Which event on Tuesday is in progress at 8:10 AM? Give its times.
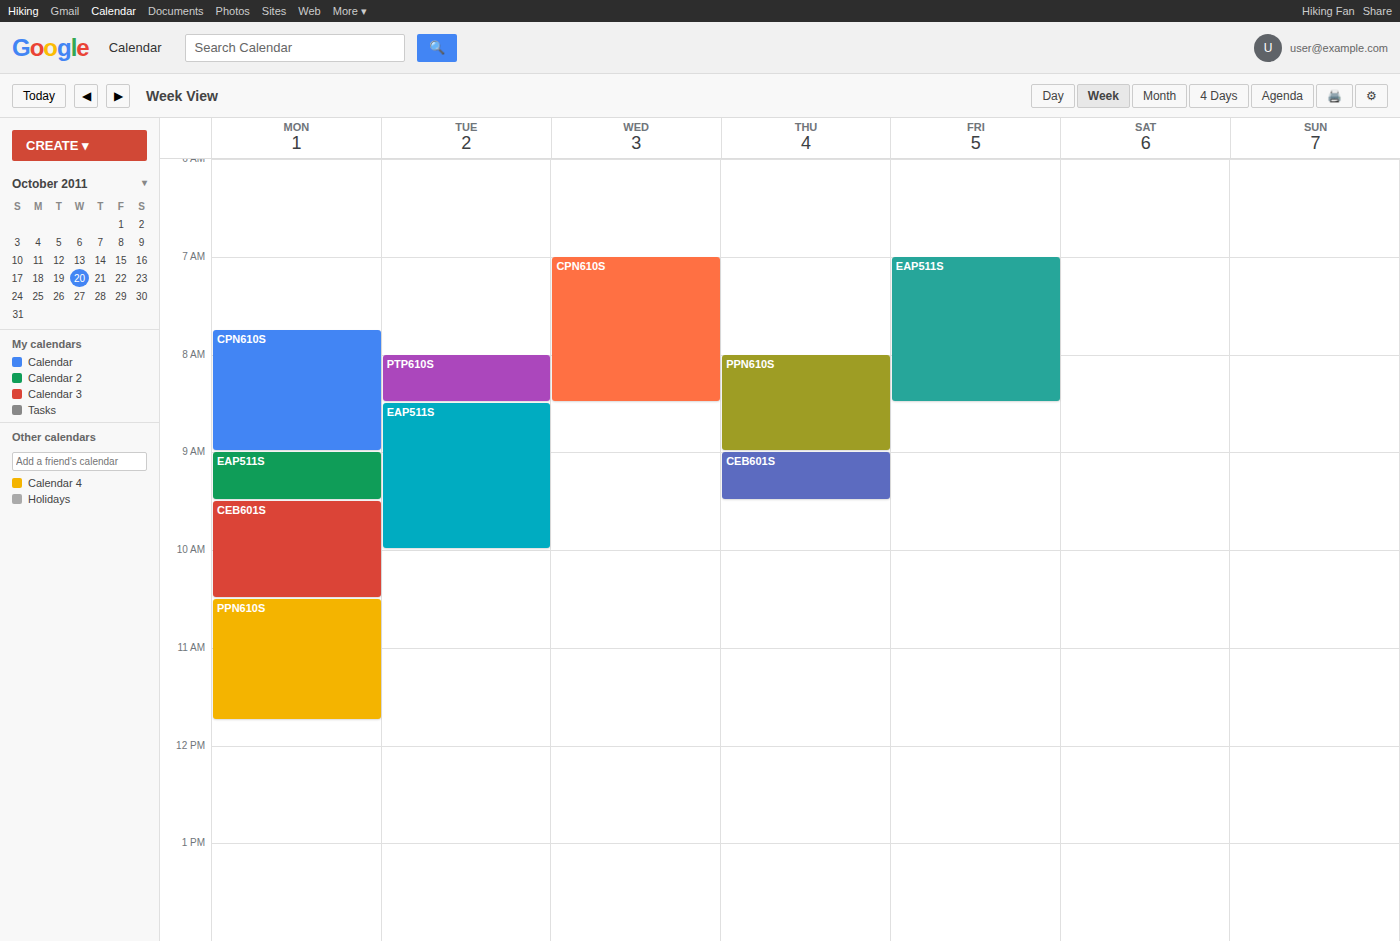
"PTP610S", 8:00 AM to 8:30 AM